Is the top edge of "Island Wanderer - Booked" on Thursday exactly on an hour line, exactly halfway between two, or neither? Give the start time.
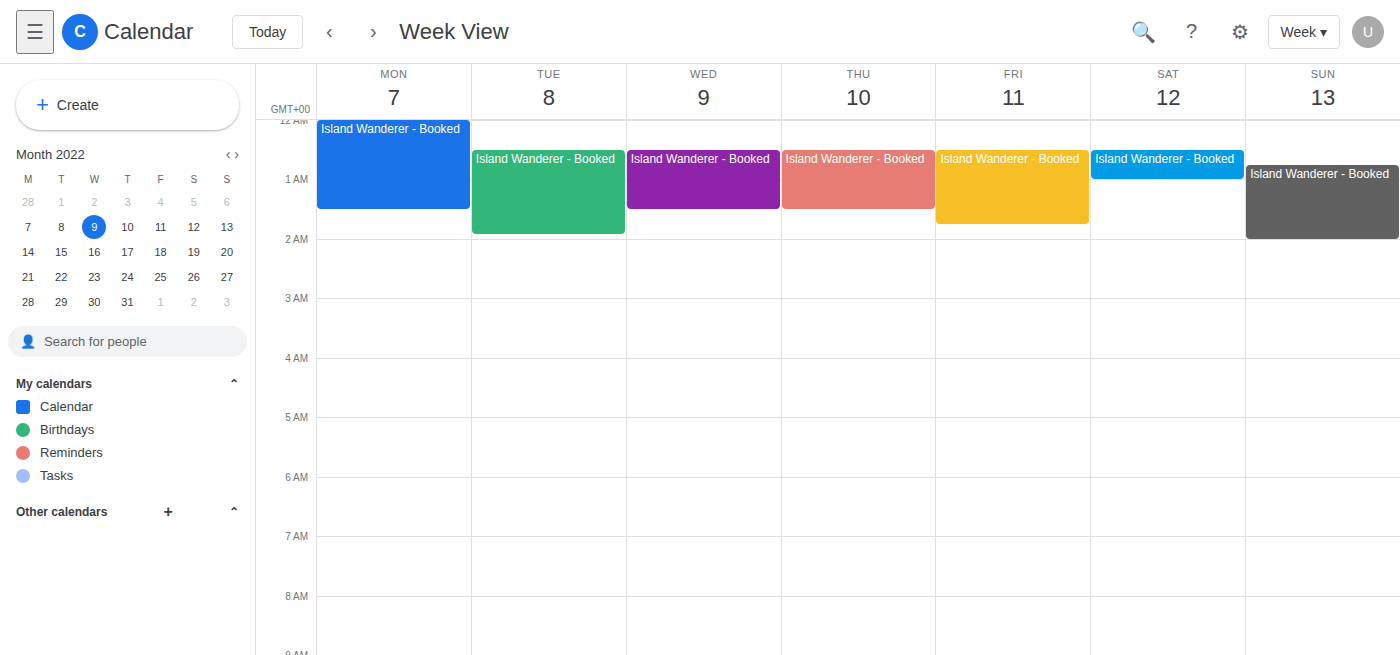
12:30 AM -- halfway between the 12 AM and 1 AM lines.